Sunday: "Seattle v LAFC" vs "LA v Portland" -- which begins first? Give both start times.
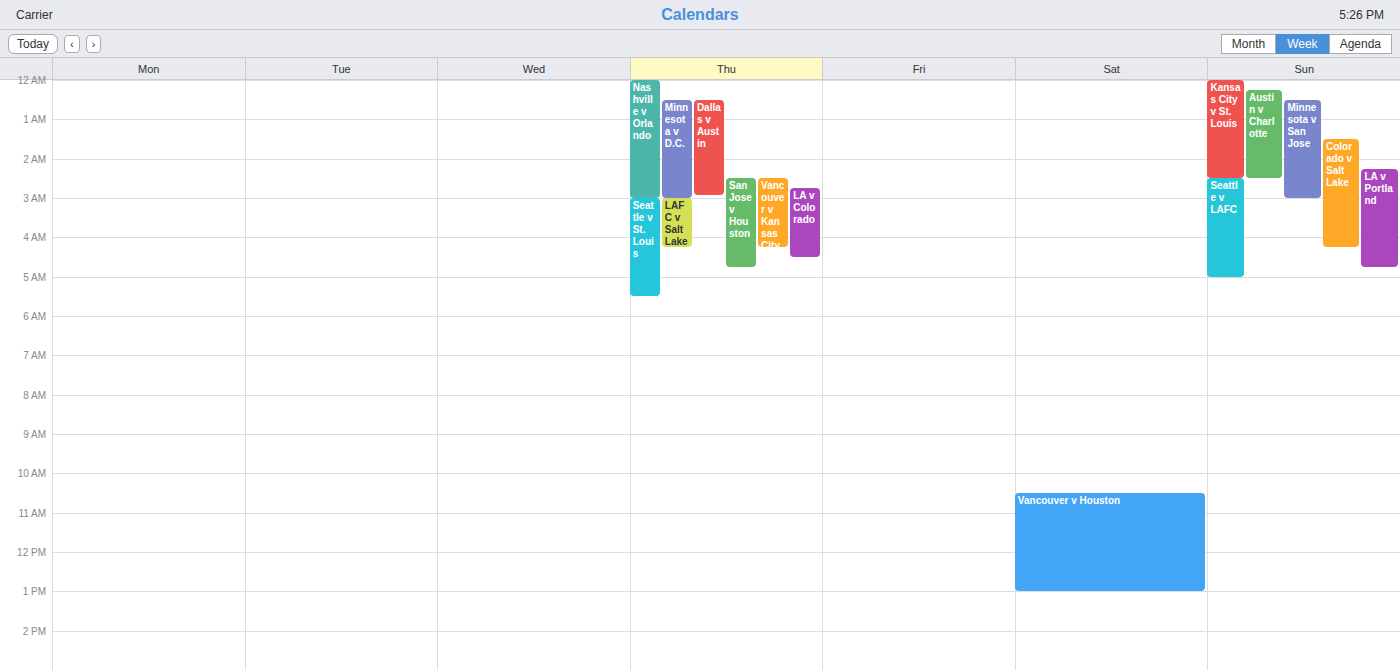
"LA v Portland" 2:15 AM; "Seattle v LAFC" 2:30 AM.